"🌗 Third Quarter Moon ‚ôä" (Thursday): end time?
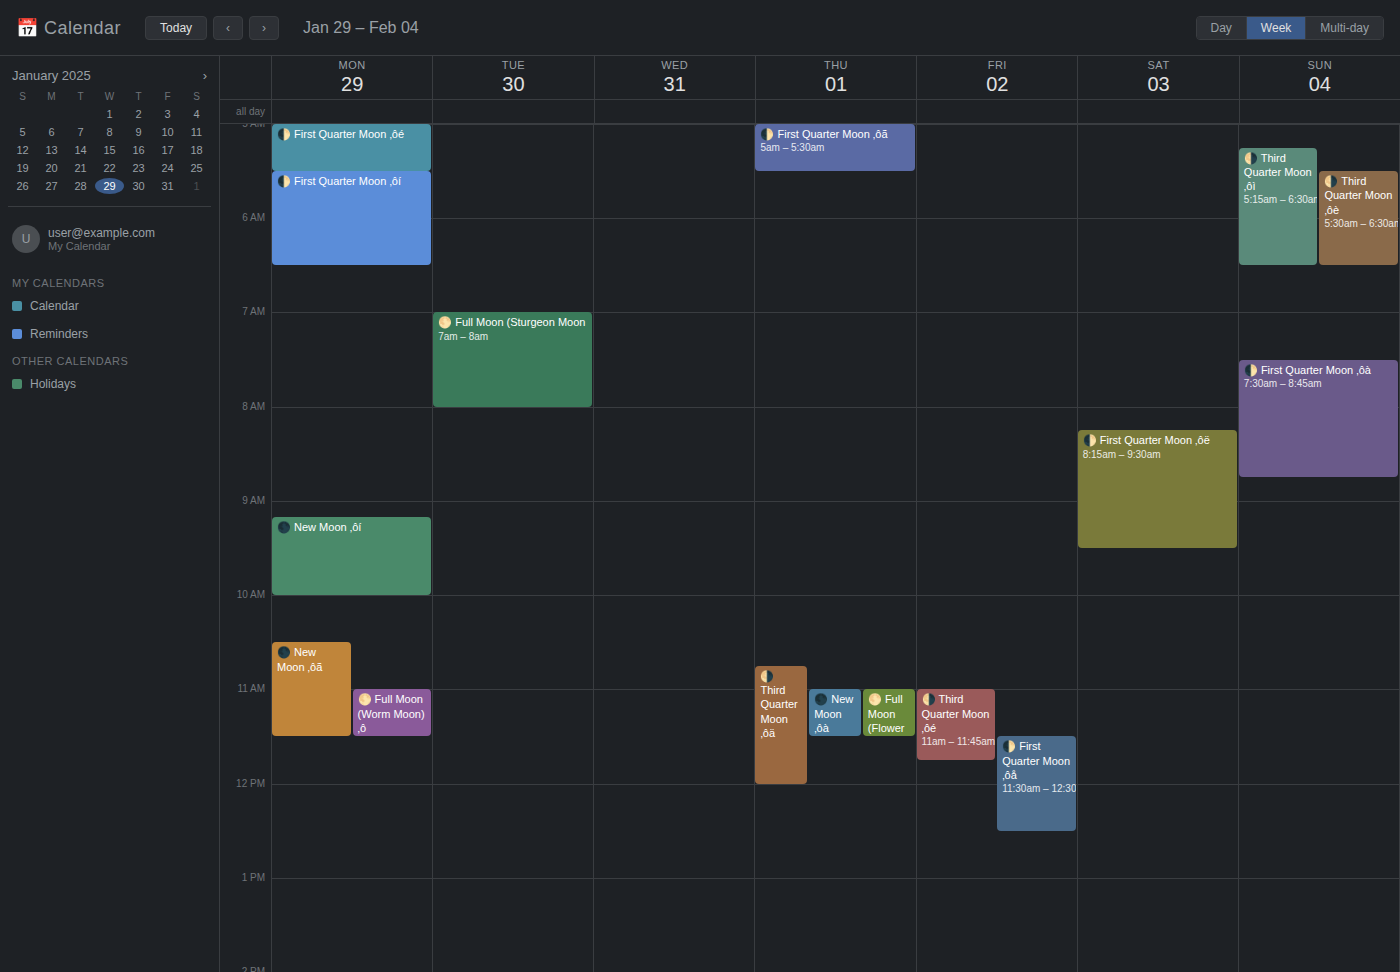
12:00 PM